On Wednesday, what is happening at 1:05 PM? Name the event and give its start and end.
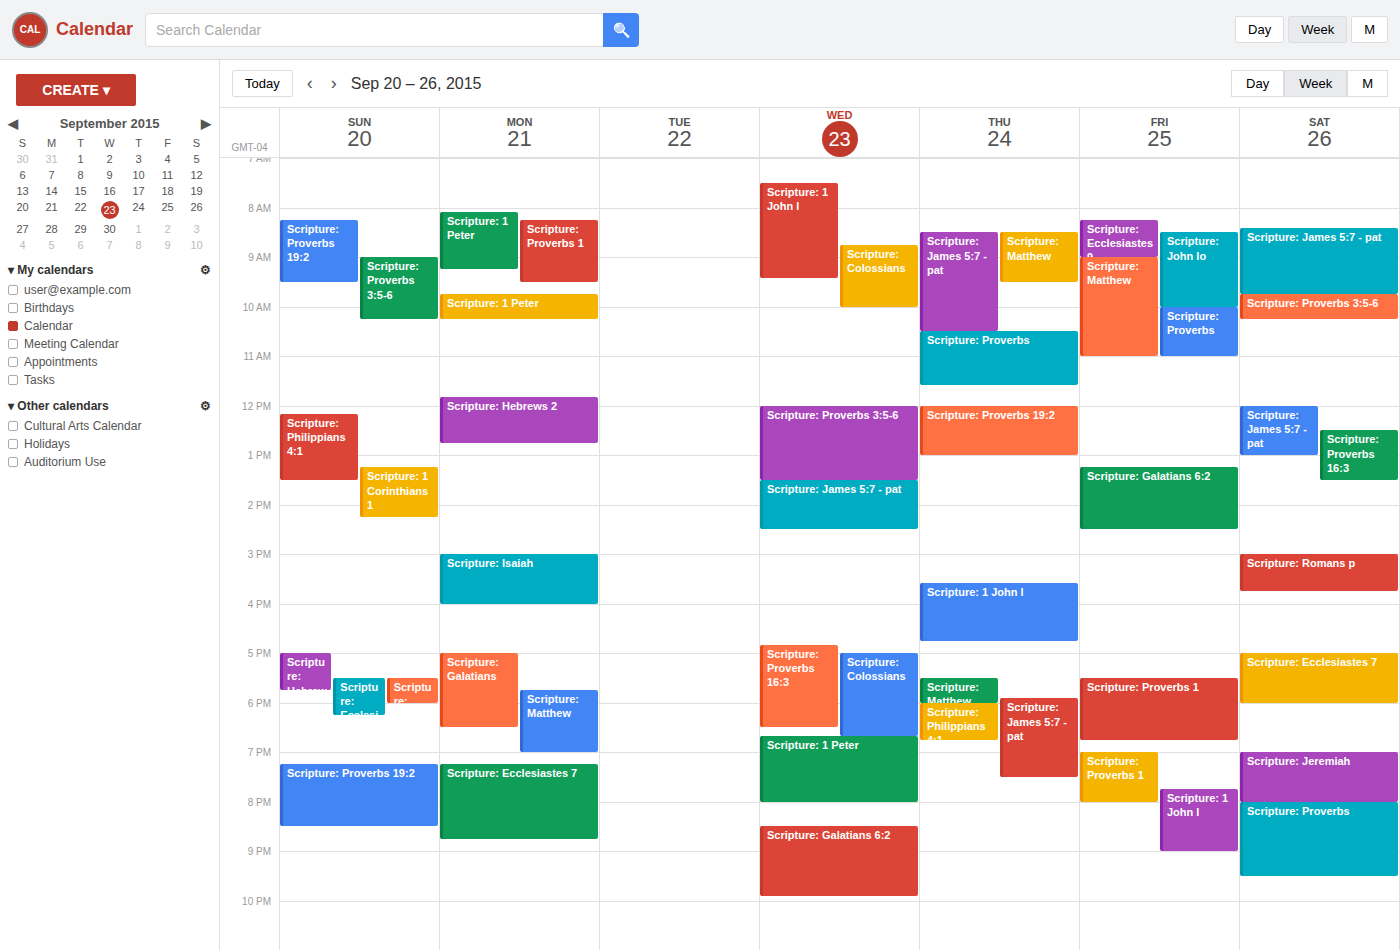
"Scripture: Proverbs 3:5-6", 12:00 PM to 1:30 PM